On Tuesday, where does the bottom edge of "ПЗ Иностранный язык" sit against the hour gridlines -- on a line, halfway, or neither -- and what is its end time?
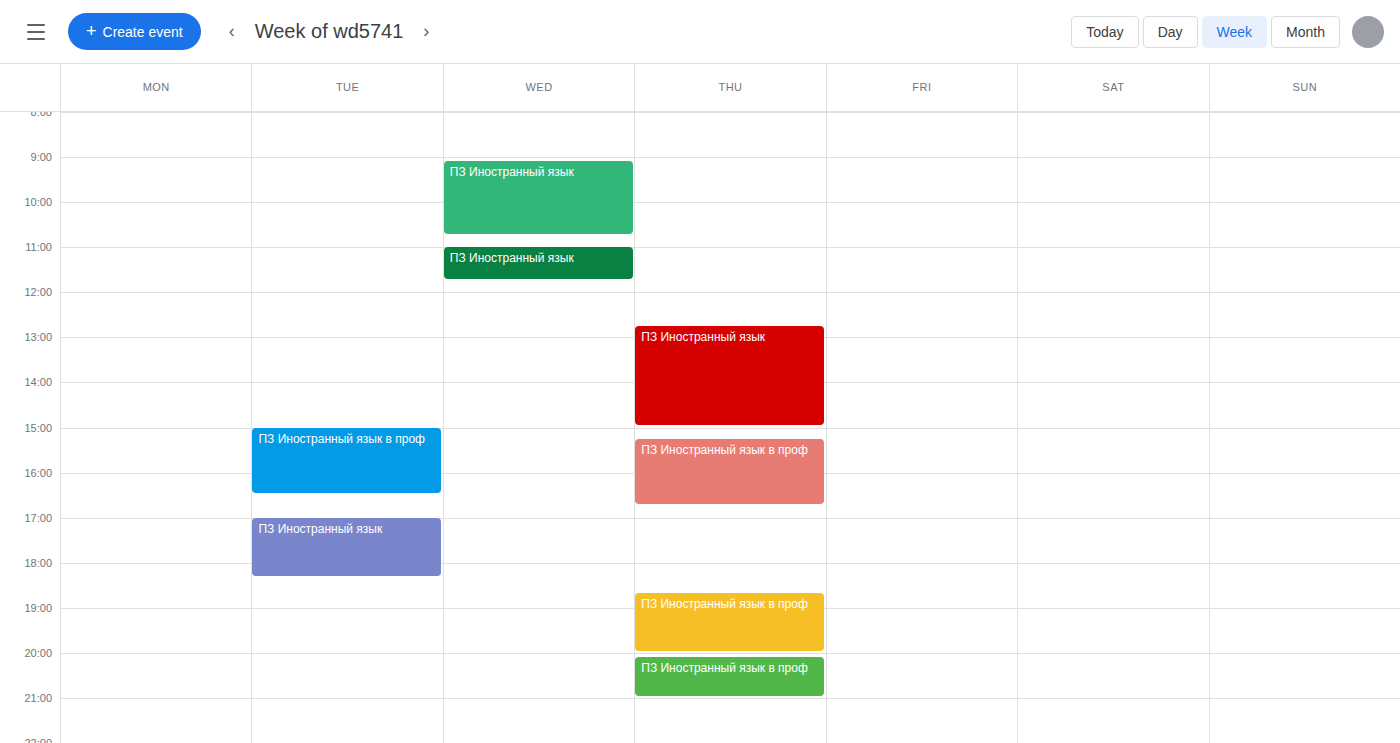
18:20 -- neither: 20 minutes below the 18:00 line and 40 minutes above the 19:00 line.